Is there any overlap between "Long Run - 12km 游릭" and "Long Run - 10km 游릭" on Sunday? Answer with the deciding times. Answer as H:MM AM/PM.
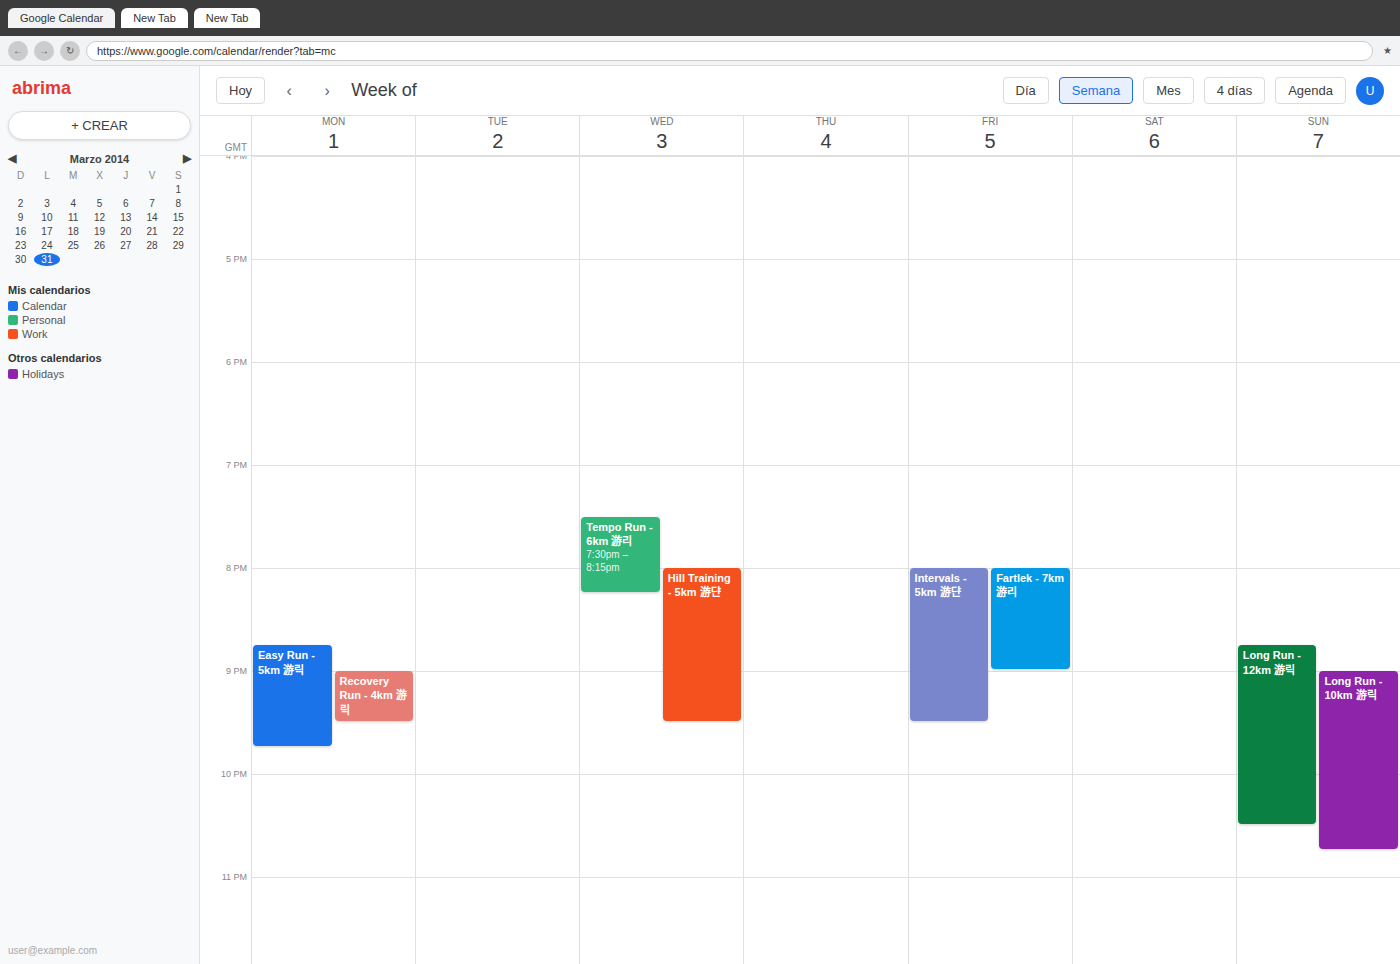
"Long Run - 10km 游릭" starts at 9:00 PM, before "Long Run - 12km 游릭" ends at 10:30 PM -- they overlap.